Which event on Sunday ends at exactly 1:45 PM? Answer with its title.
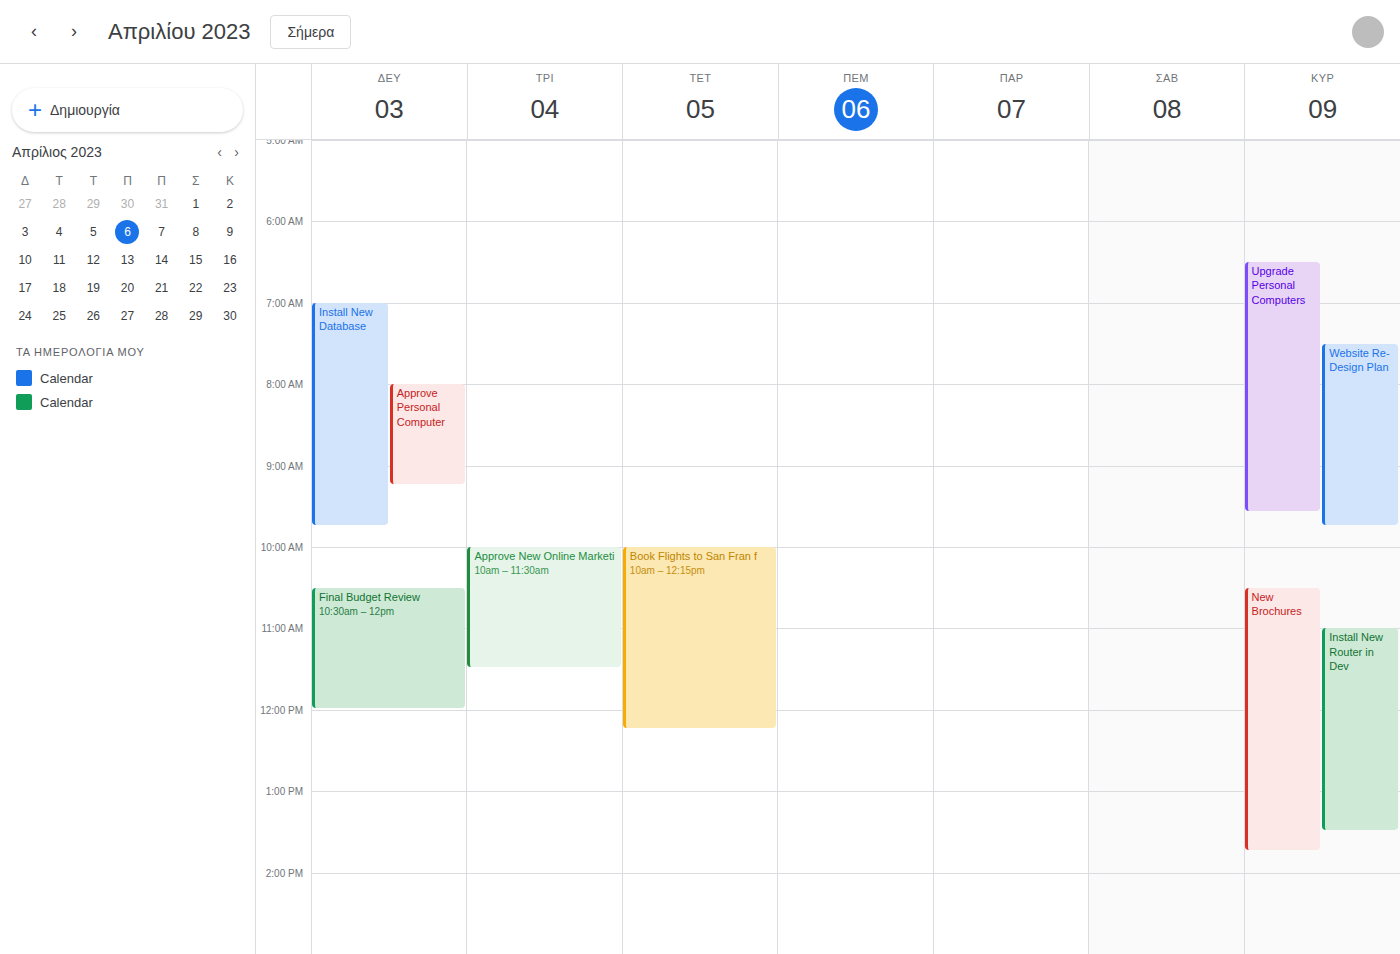
"New Brochures"